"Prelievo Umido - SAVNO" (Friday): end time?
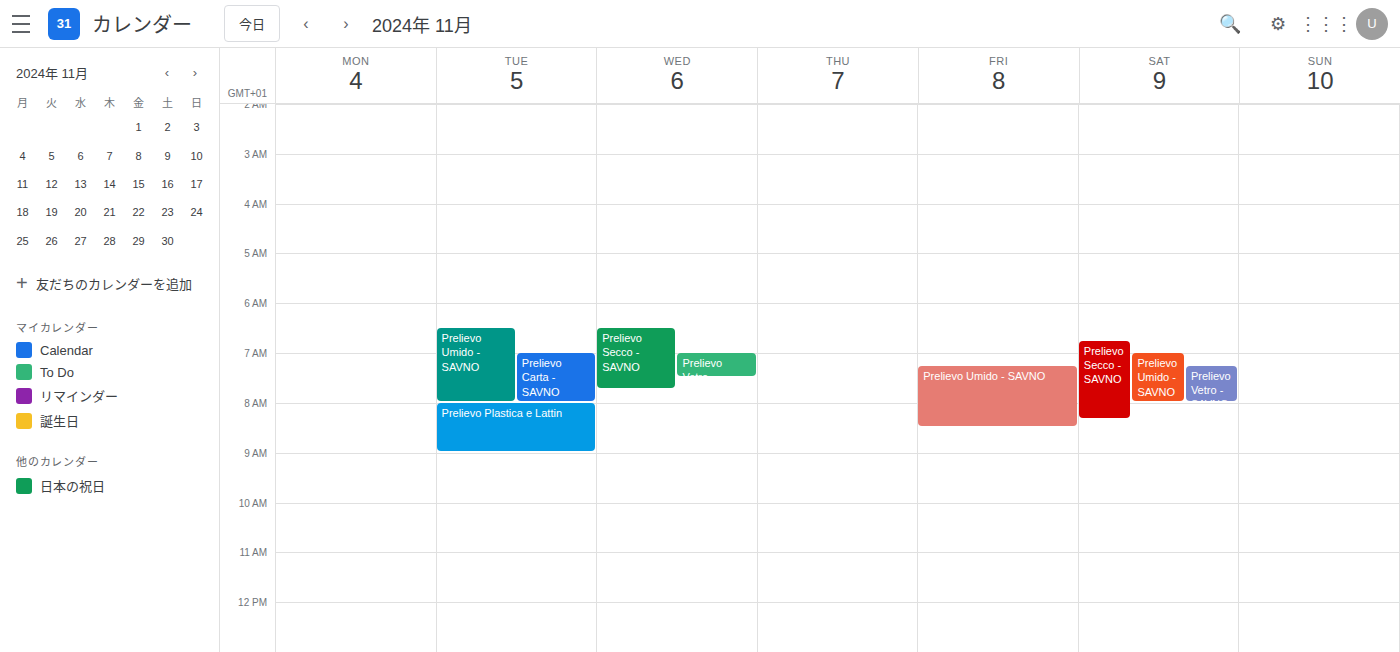
08:30